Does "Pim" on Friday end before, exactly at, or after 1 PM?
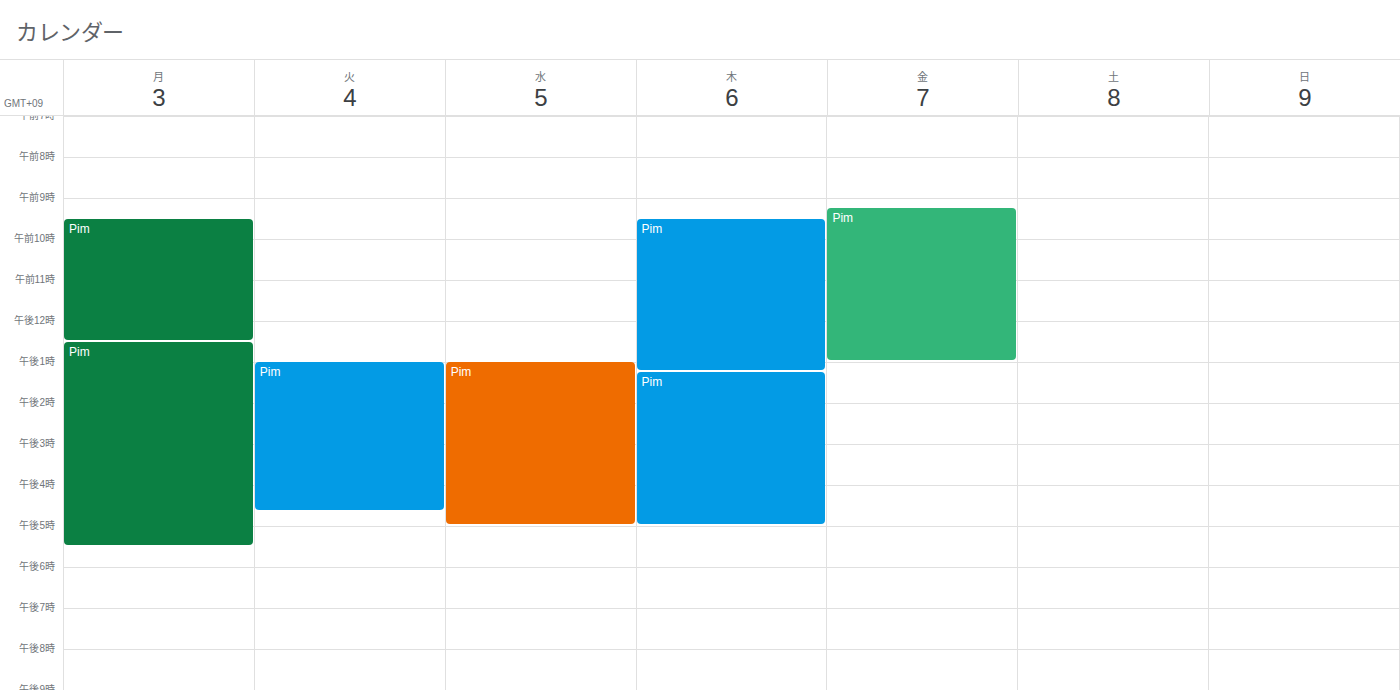
1:00 PM -- exactly at 1 PM, on the 1 PM line.